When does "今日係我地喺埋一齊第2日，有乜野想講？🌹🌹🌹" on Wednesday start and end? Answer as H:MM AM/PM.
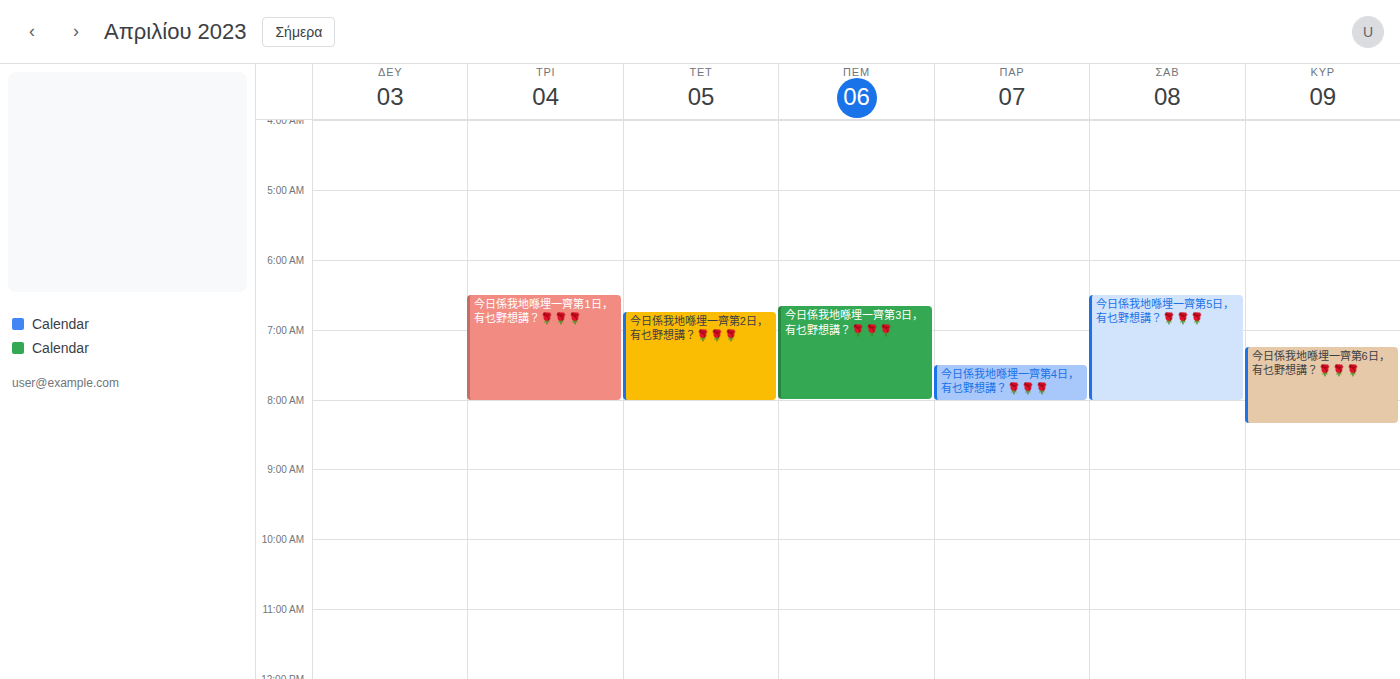
6:45 AM to 8:00 AM